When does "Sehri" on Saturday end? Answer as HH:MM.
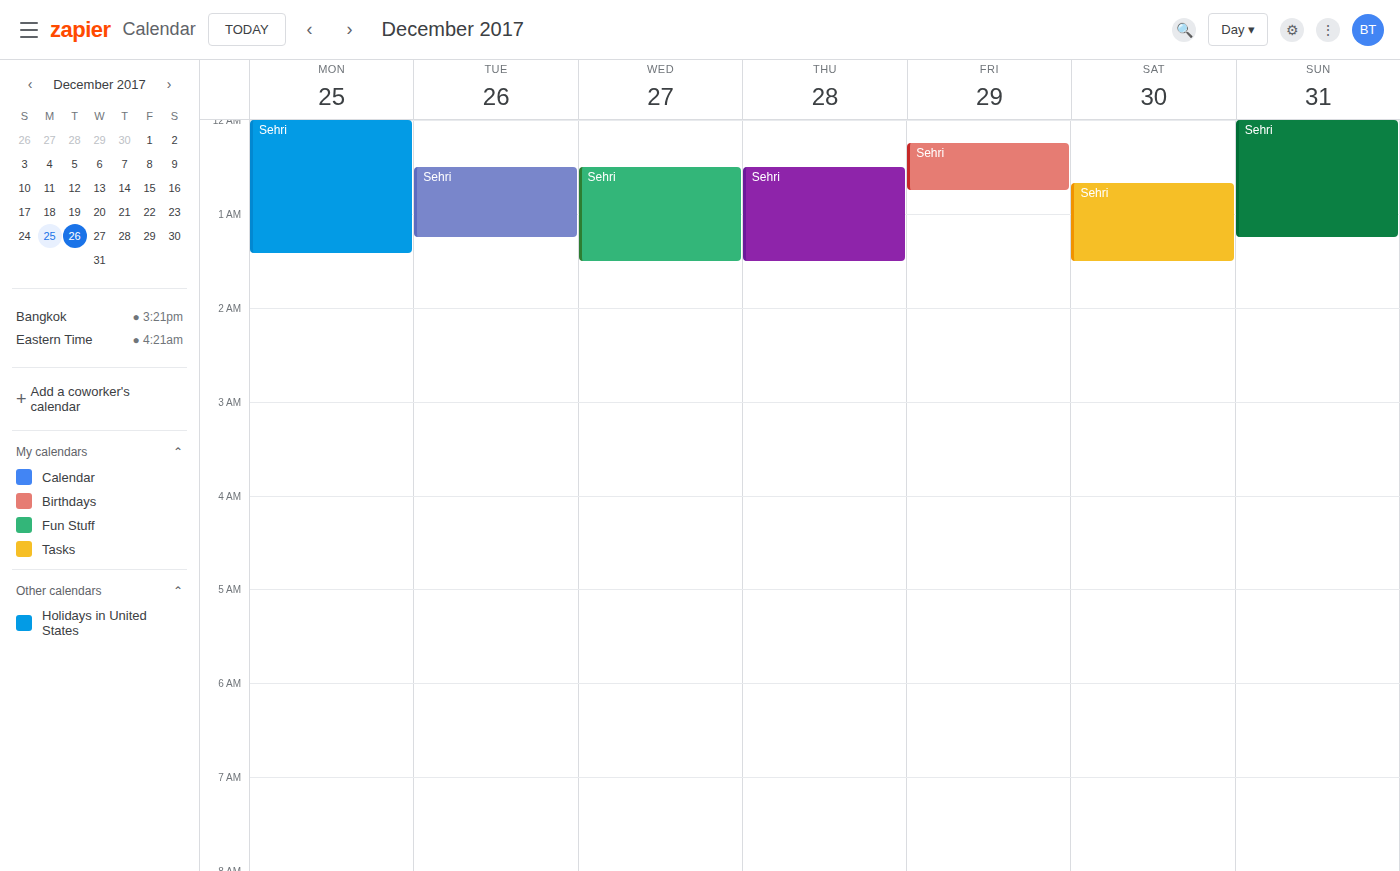
01:30